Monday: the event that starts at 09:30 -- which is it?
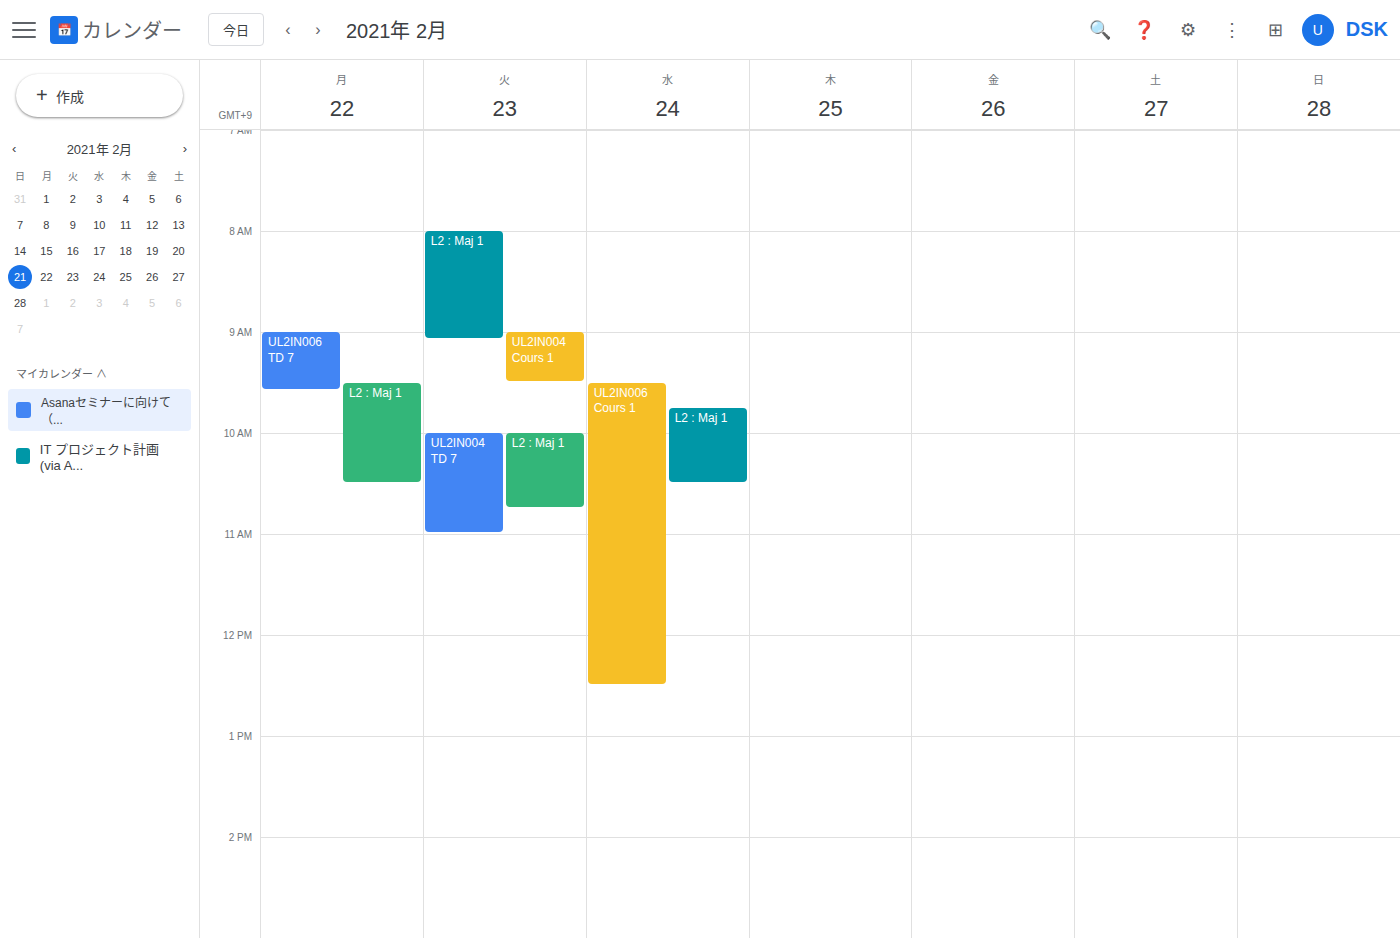
"L2 : Maj 1"